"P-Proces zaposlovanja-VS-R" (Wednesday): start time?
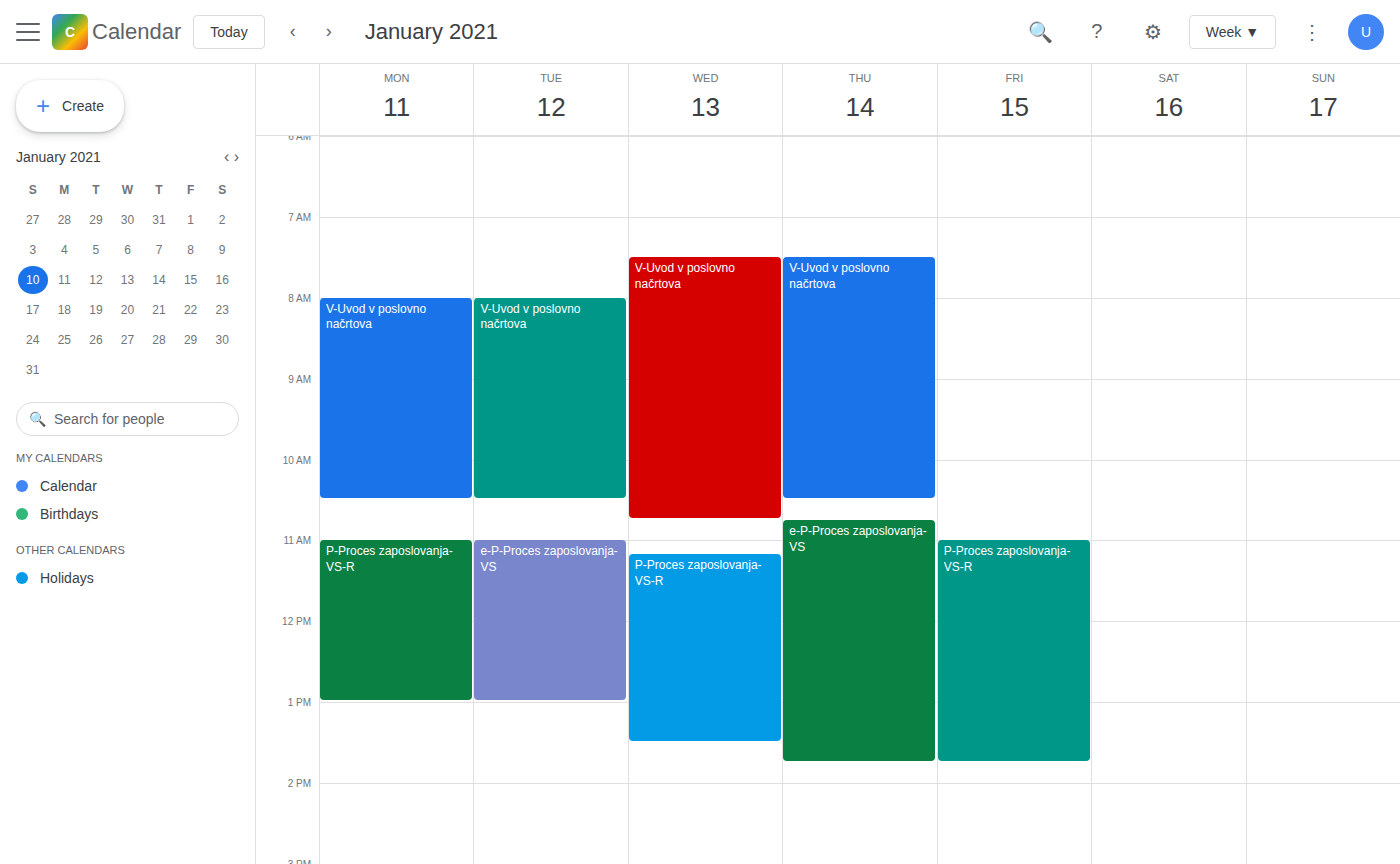
11:10 AM